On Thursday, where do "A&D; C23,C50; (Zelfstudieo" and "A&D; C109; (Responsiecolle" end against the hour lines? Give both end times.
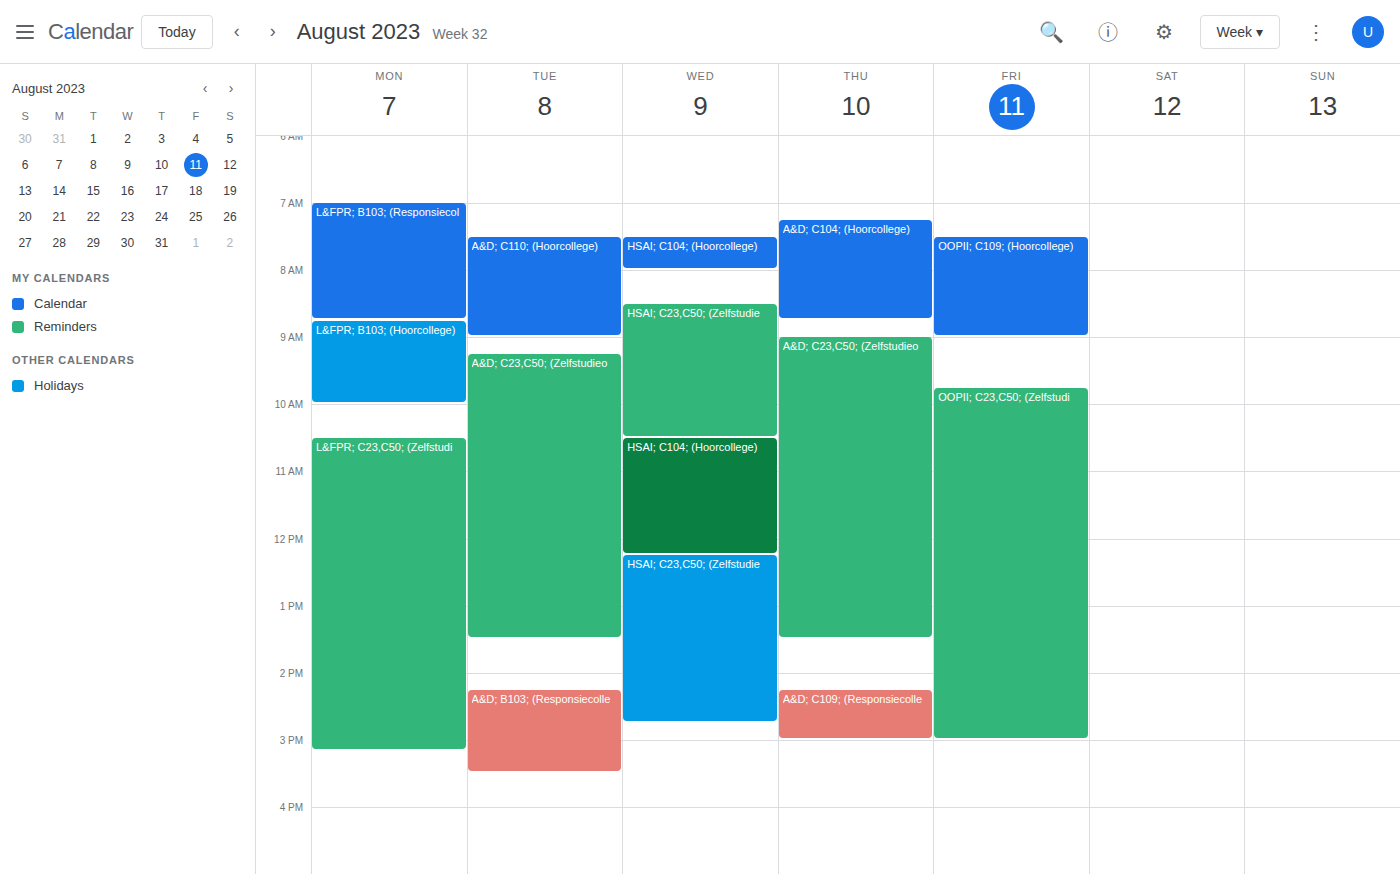
"A&D; C23,C50; (Zelfstudieo": 1:30 PM, halfway between the 1 PM and 2 PM lines. "A&D; C109; (Responsiecolle": 3:00 PM, exactly on the 3 PM line.